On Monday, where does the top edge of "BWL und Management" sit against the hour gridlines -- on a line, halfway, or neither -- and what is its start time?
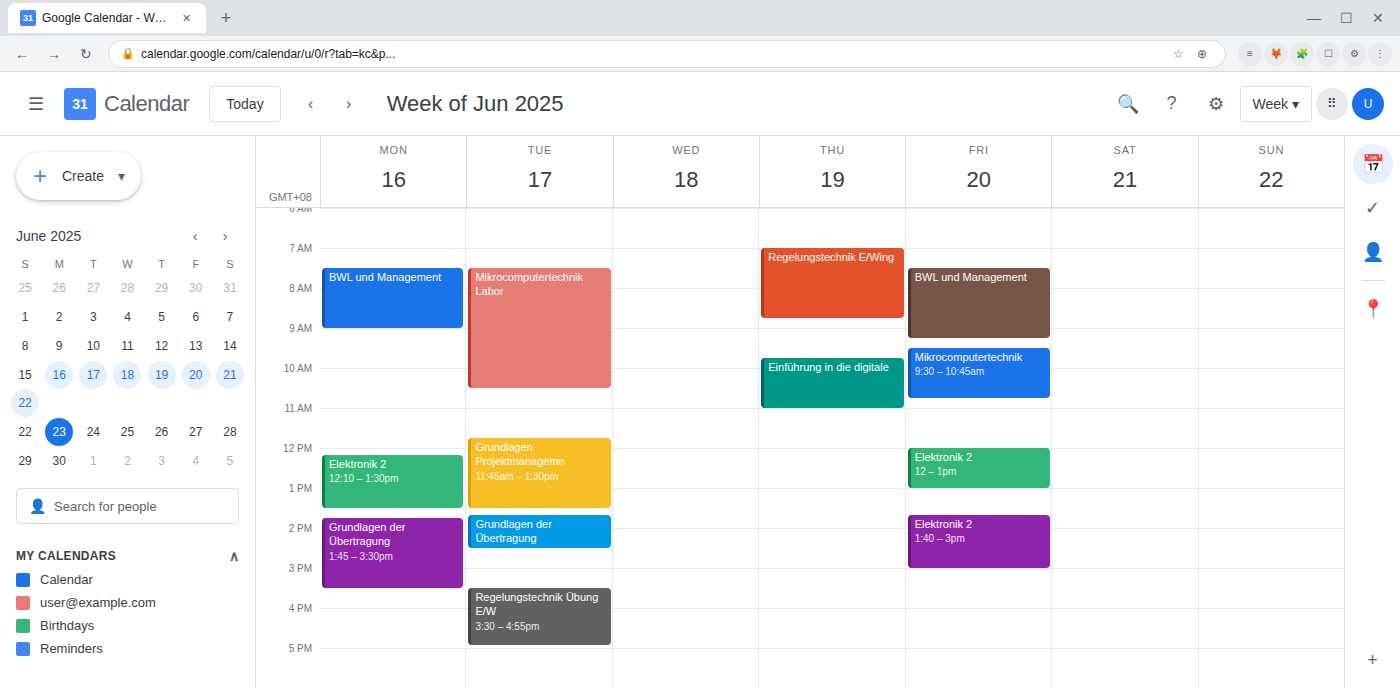
7:30 AM -- halfway between the 7 AM and 8 AM lines.